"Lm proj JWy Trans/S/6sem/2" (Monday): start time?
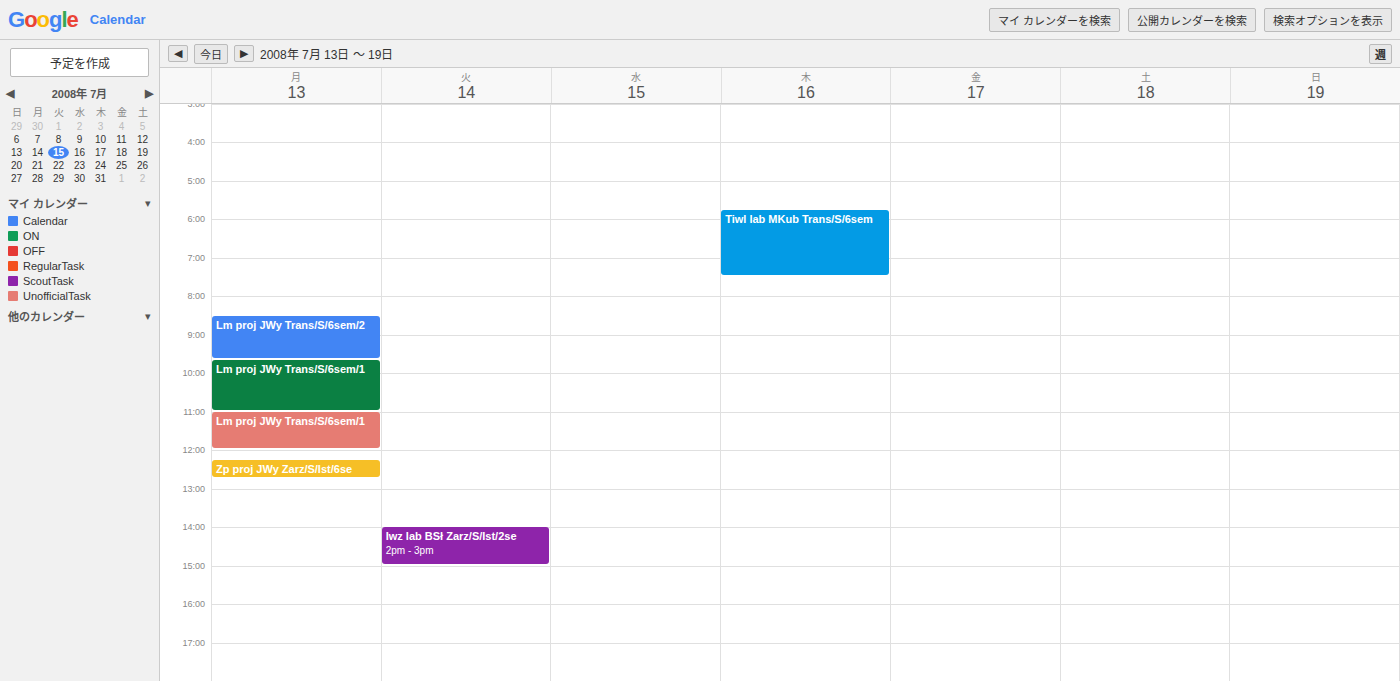
8:30 AM